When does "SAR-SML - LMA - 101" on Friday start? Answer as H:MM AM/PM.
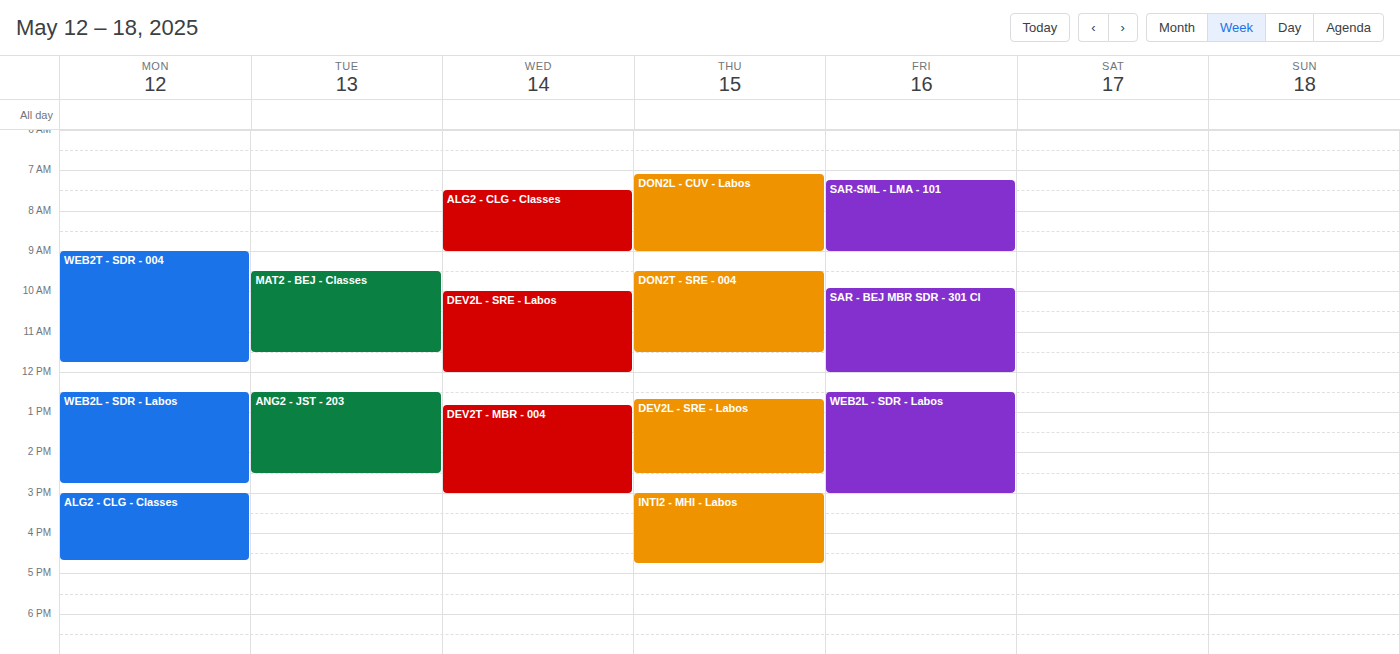
7:15 AM